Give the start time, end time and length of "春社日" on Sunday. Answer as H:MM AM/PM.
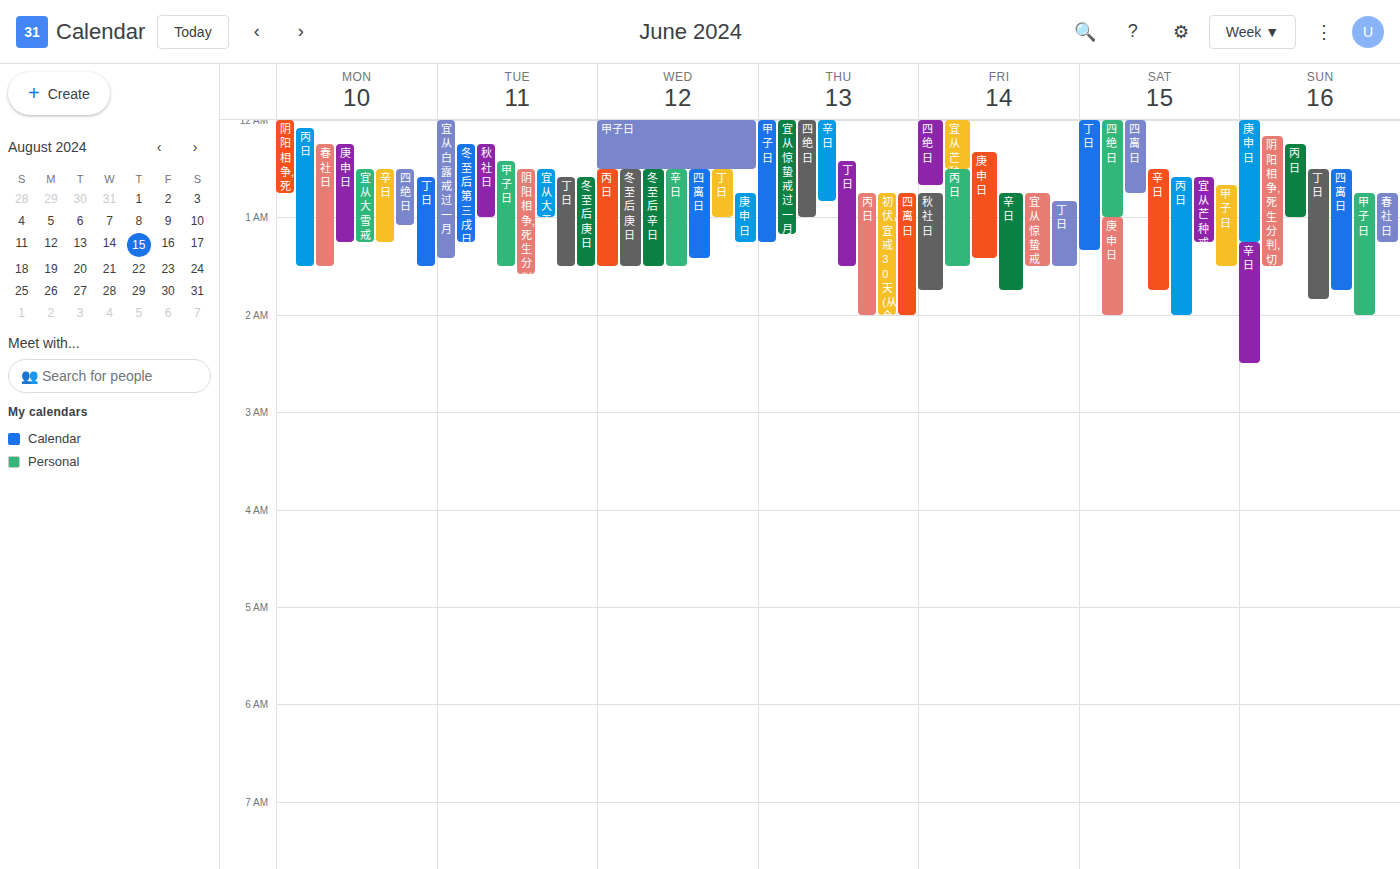
12:45 AM to 1:15 AM, 30 minutes